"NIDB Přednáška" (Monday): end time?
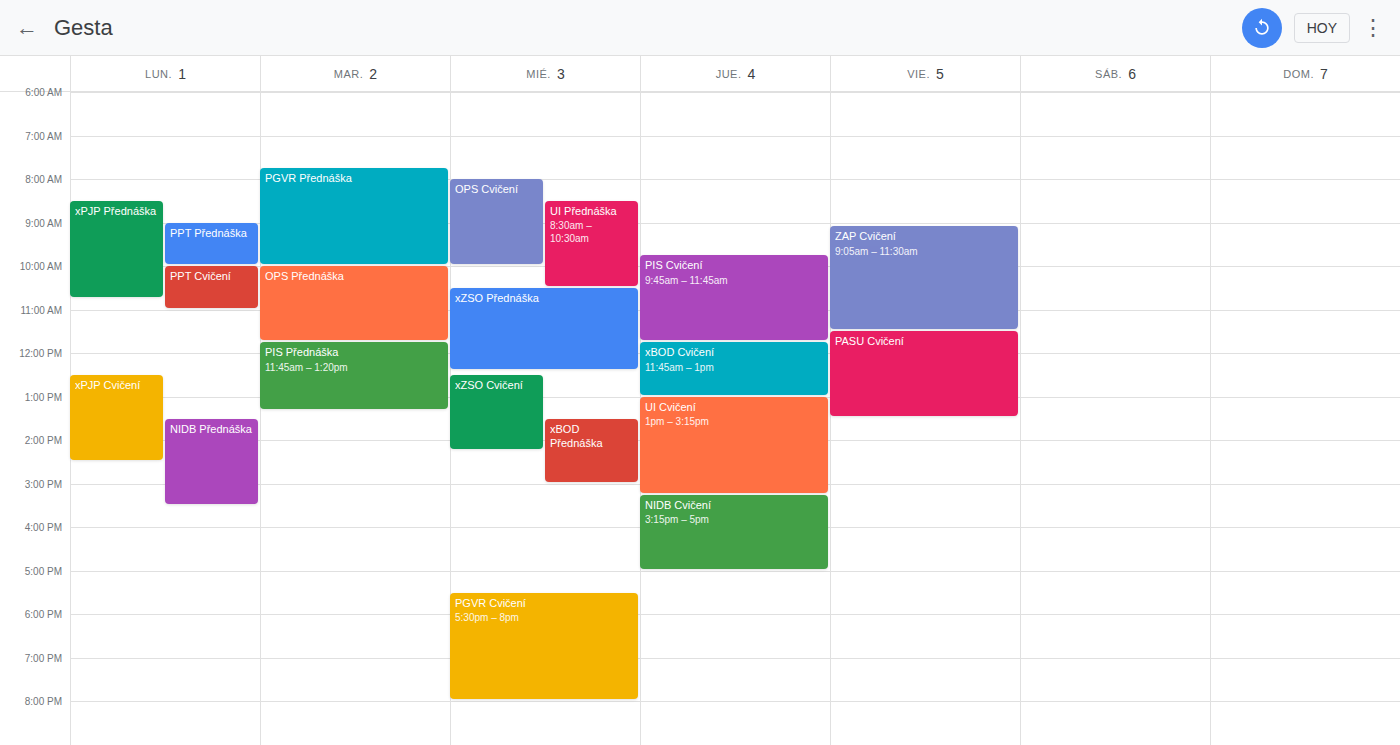
3:30 PM